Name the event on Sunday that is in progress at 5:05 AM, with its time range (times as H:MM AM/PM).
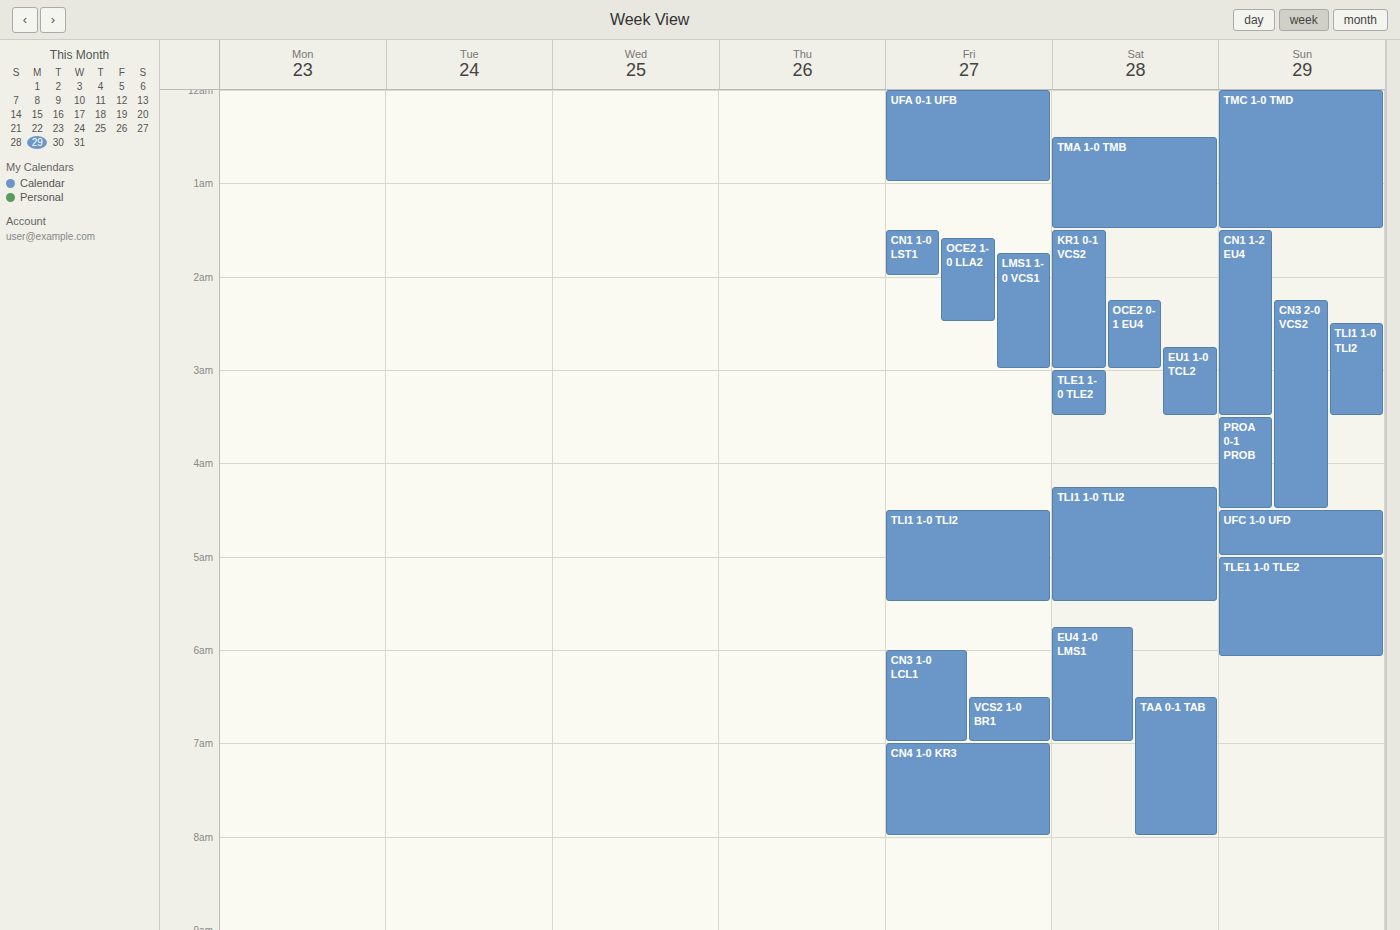
"TLE1 1-0 TLE2", 5:00 AM to 6:05 AM